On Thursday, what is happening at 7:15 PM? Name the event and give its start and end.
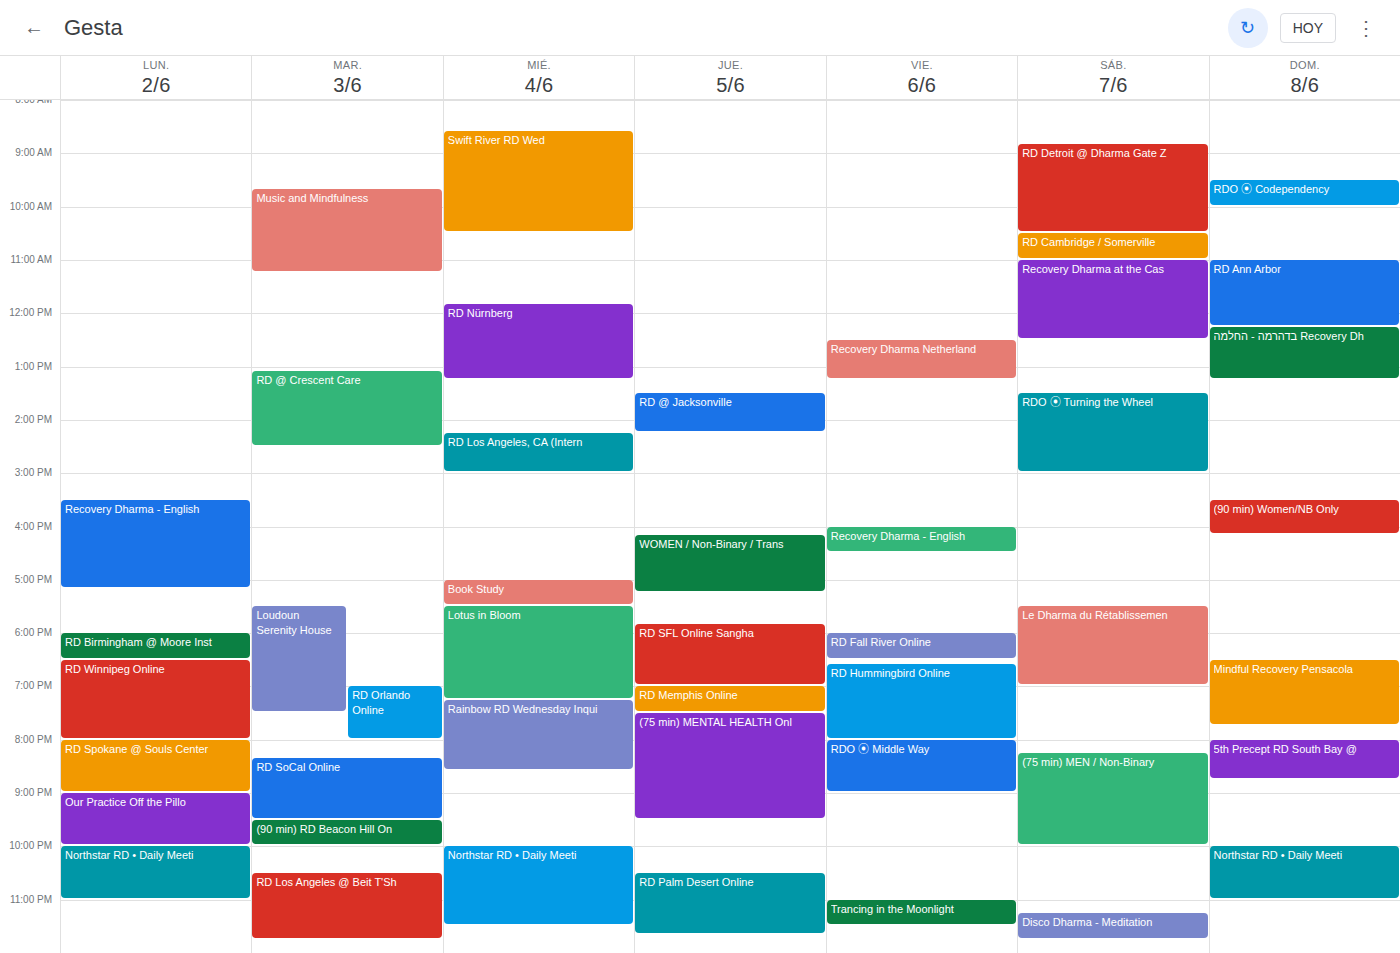
"RD Memphis Online", 7:00 PM to 7:30 PM